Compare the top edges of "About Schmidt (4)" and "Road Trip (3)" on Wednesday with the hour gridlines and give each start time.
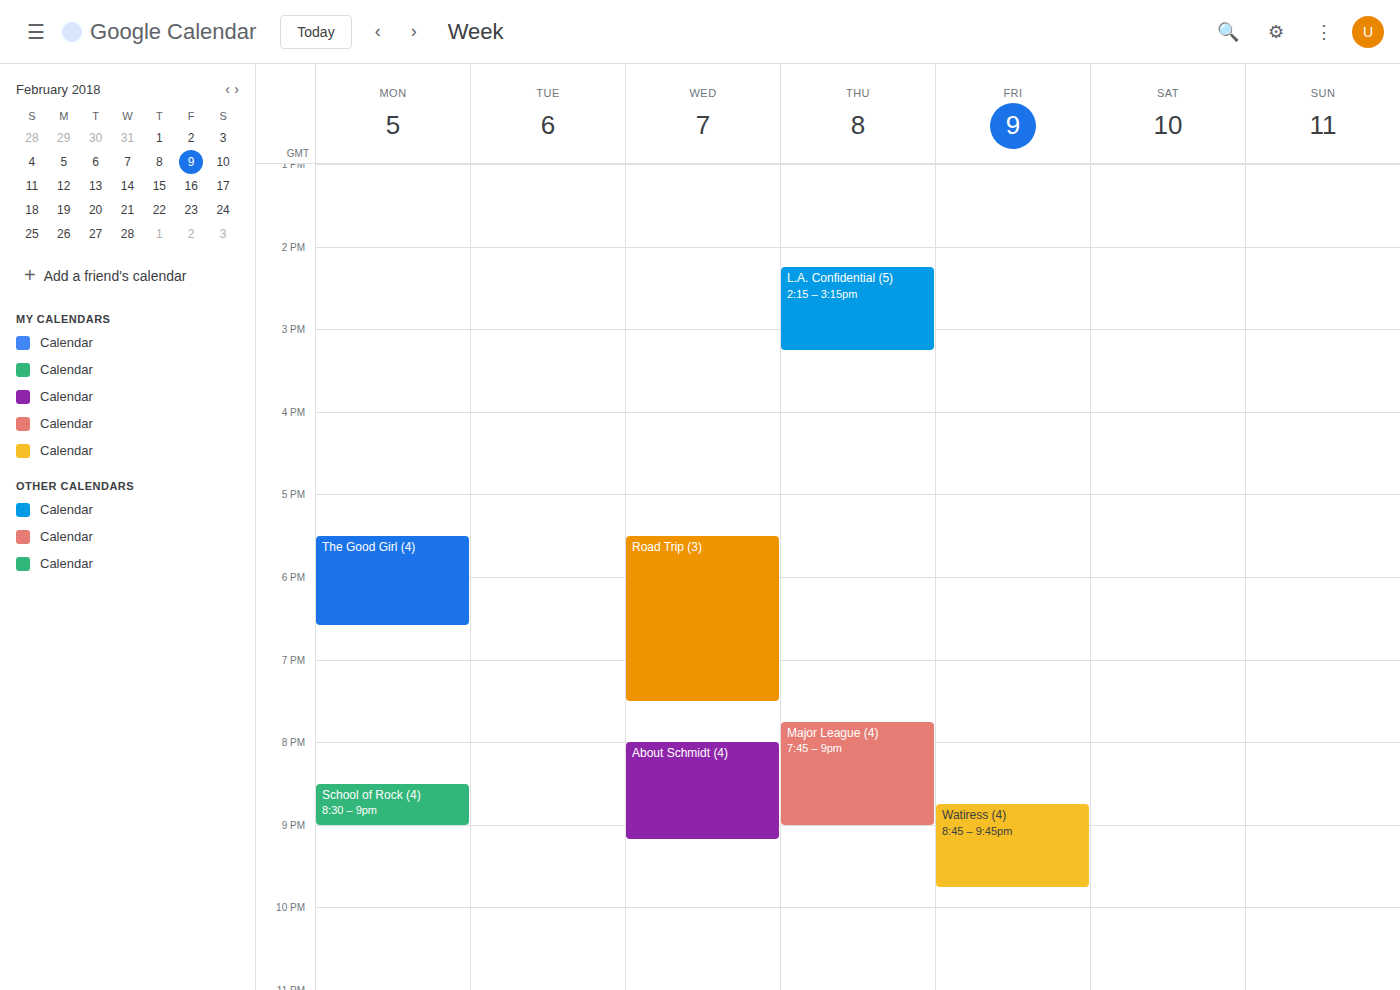
"About Schmidt (4)": 8:00 PM, exactly on the 8 PM line. "Road Trip (3)": 5:30 PM, halfway between the 5 PM and 6 PM lines.